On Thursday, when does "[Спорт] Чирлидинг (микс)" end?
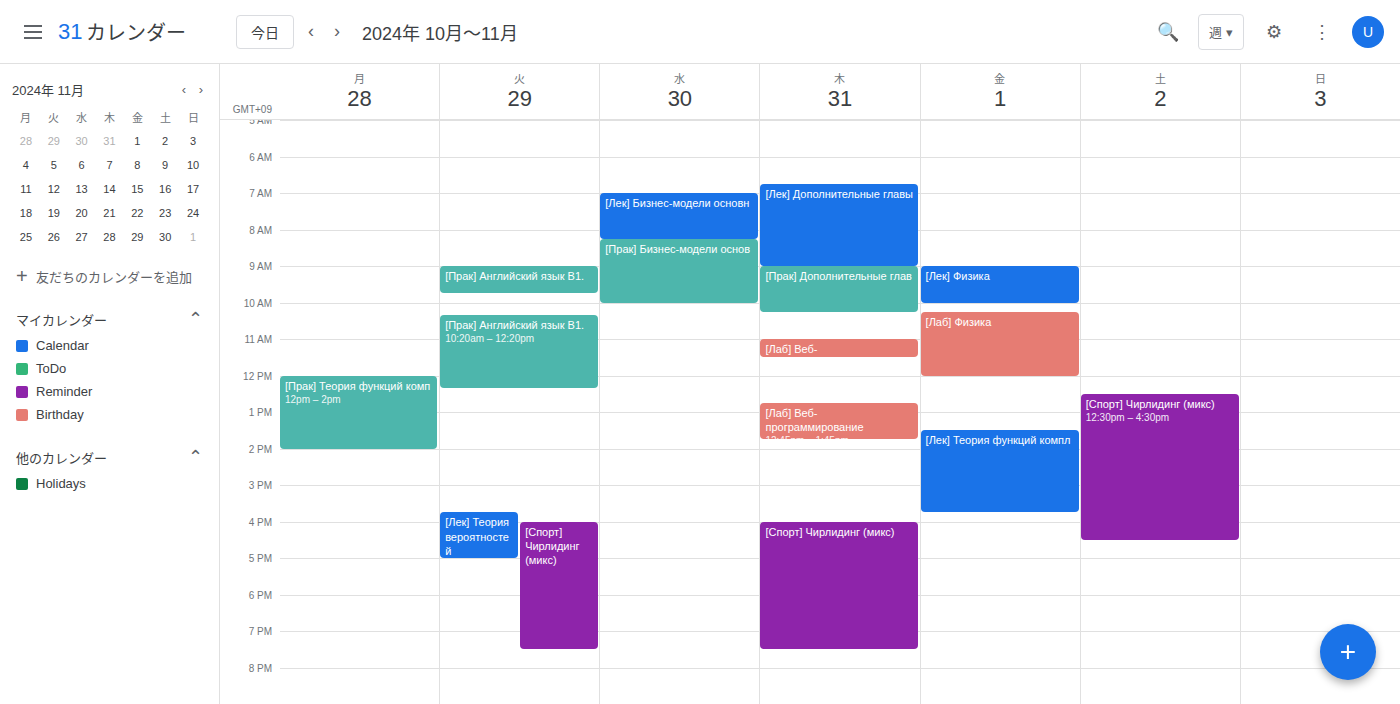
7:30 PM